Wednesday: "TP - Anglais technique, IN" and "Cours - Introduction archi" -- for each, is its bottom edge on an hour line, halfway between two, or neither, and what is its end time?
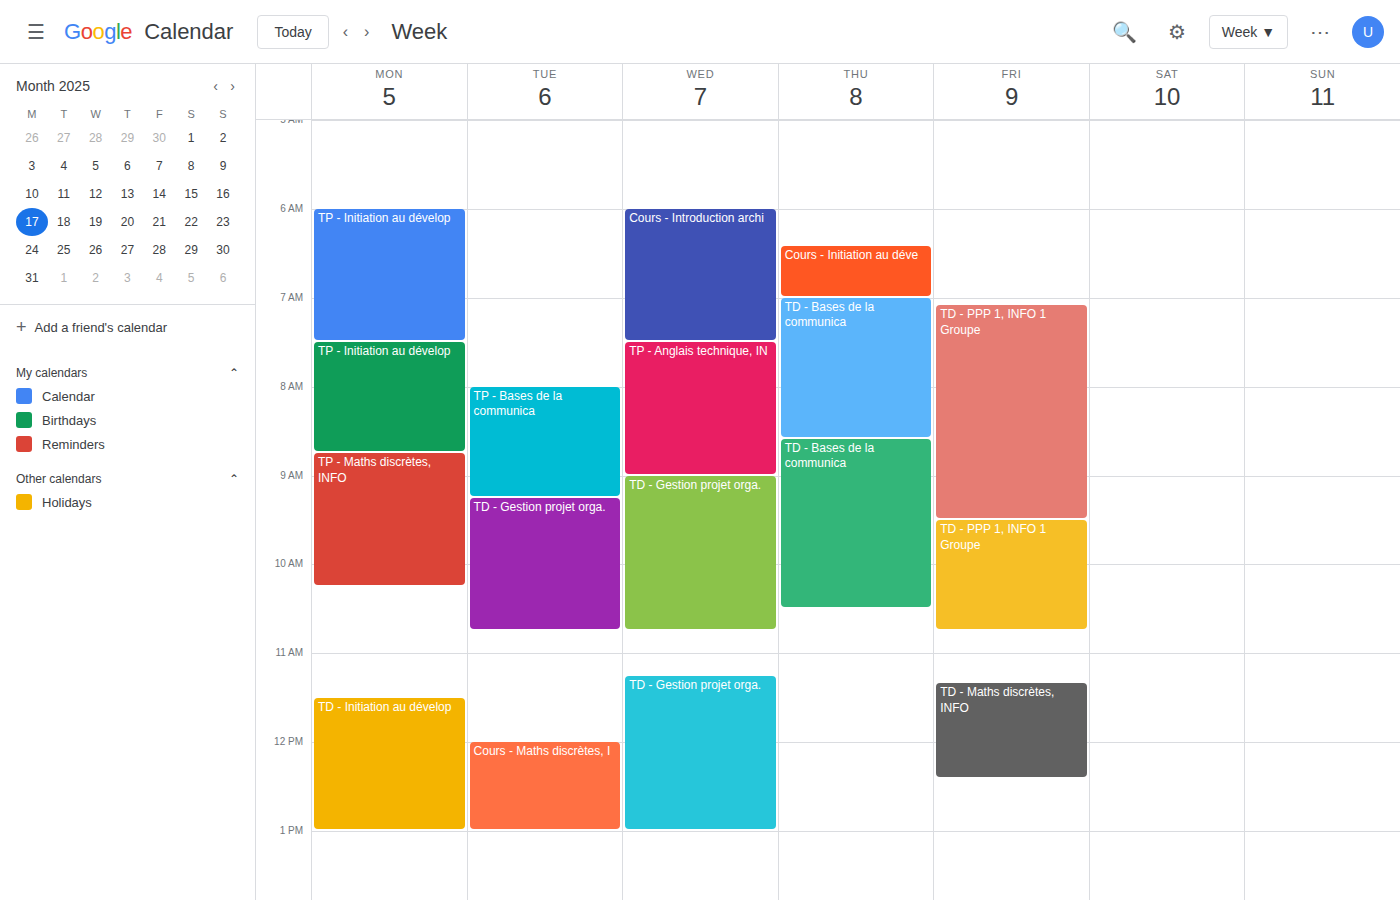
"TP - Anglais technique, IN": 9:00 AM, exactly on the 9 AM line. "Cours - Introduction archi": 7:30 AM, halfway between the 7 AM and 8 AM lines.